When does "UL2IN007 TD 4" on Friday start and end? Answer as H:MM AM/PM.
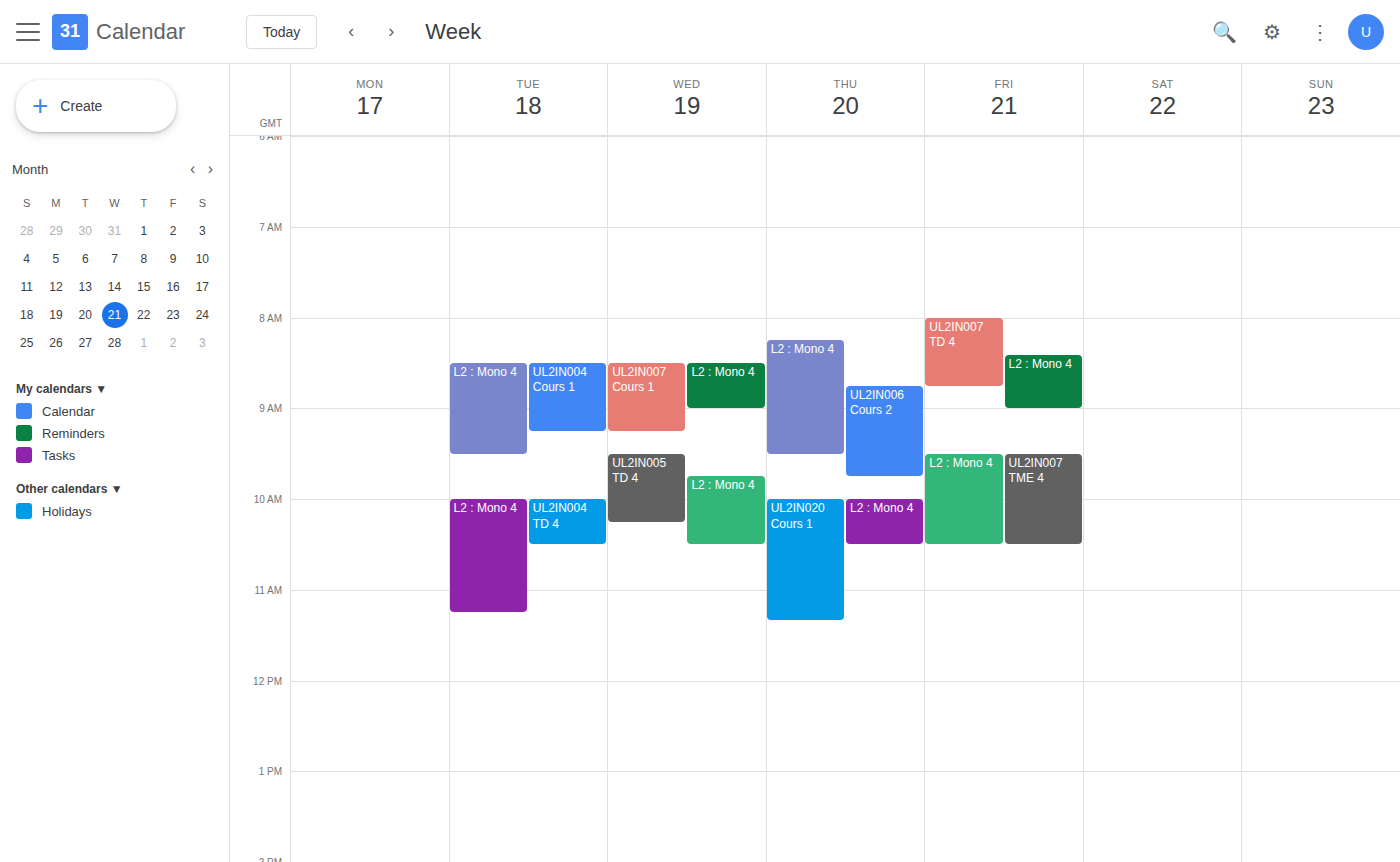
8:00 AM to 8:45 AM